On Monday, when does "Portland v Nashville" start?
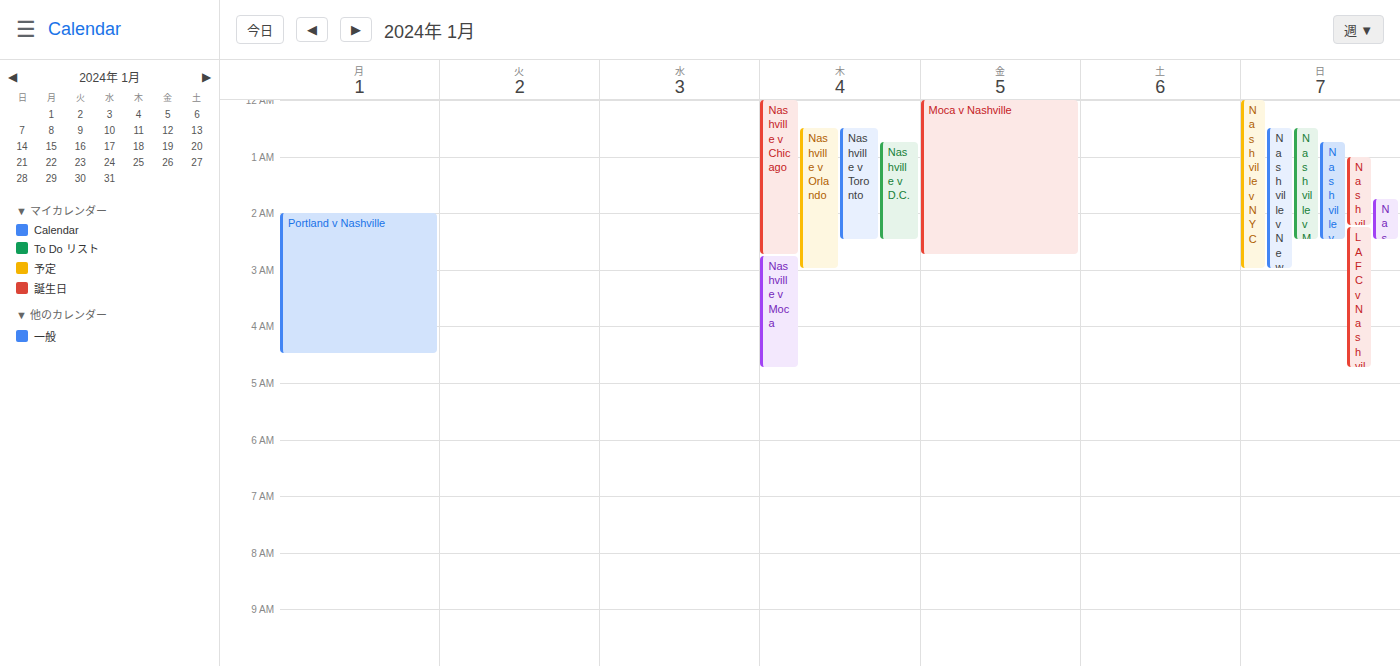
2:00 AM